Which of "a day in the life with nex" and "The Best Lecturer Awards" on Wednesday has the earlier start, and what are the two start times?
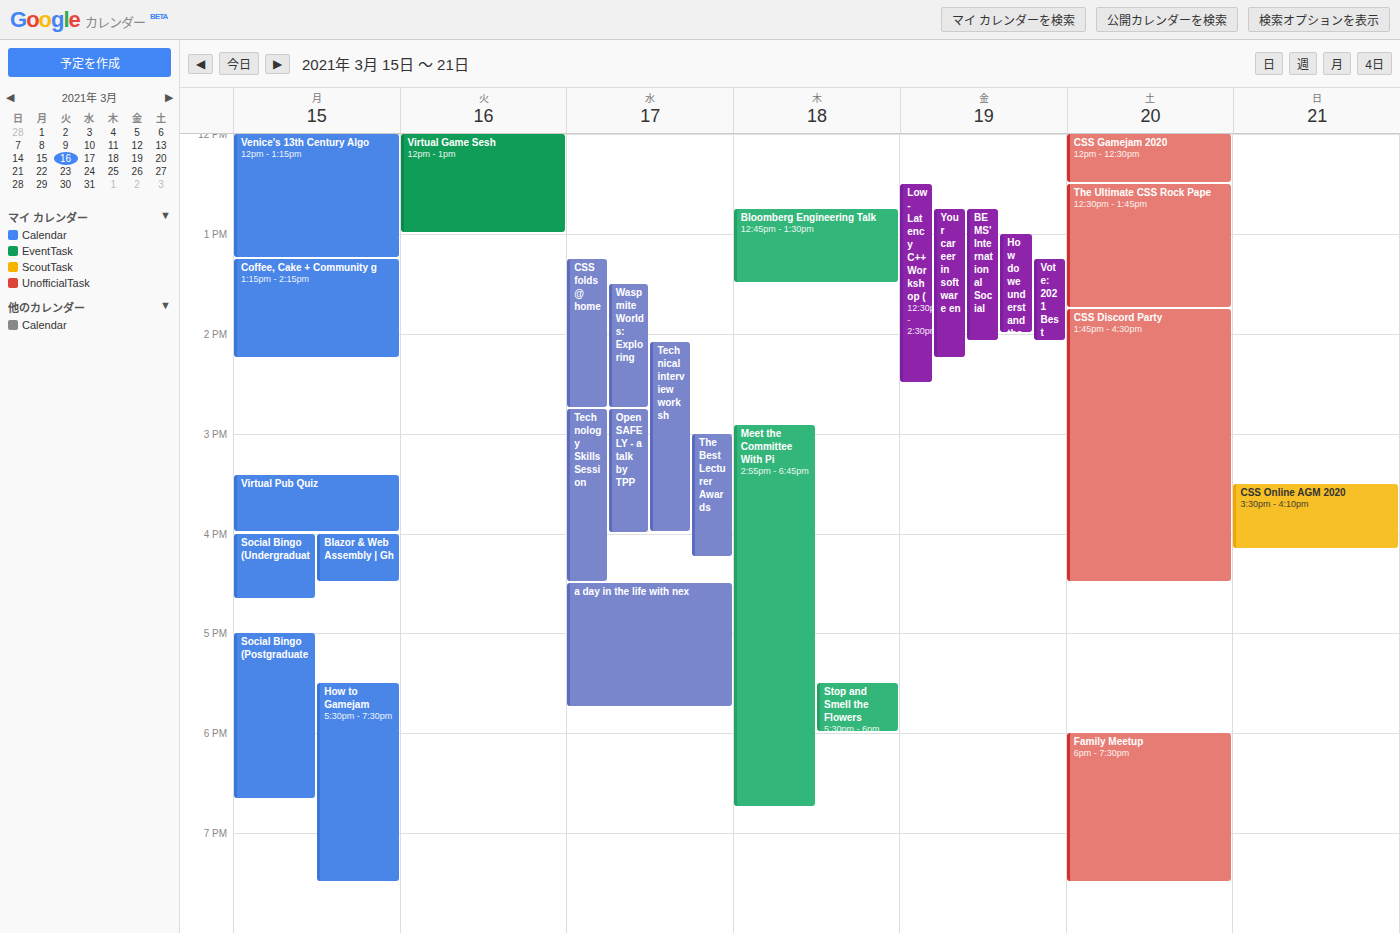
"The Best Lecturer Awards" 3:00 PM; "a day in the life with nex" 4:30 PM.